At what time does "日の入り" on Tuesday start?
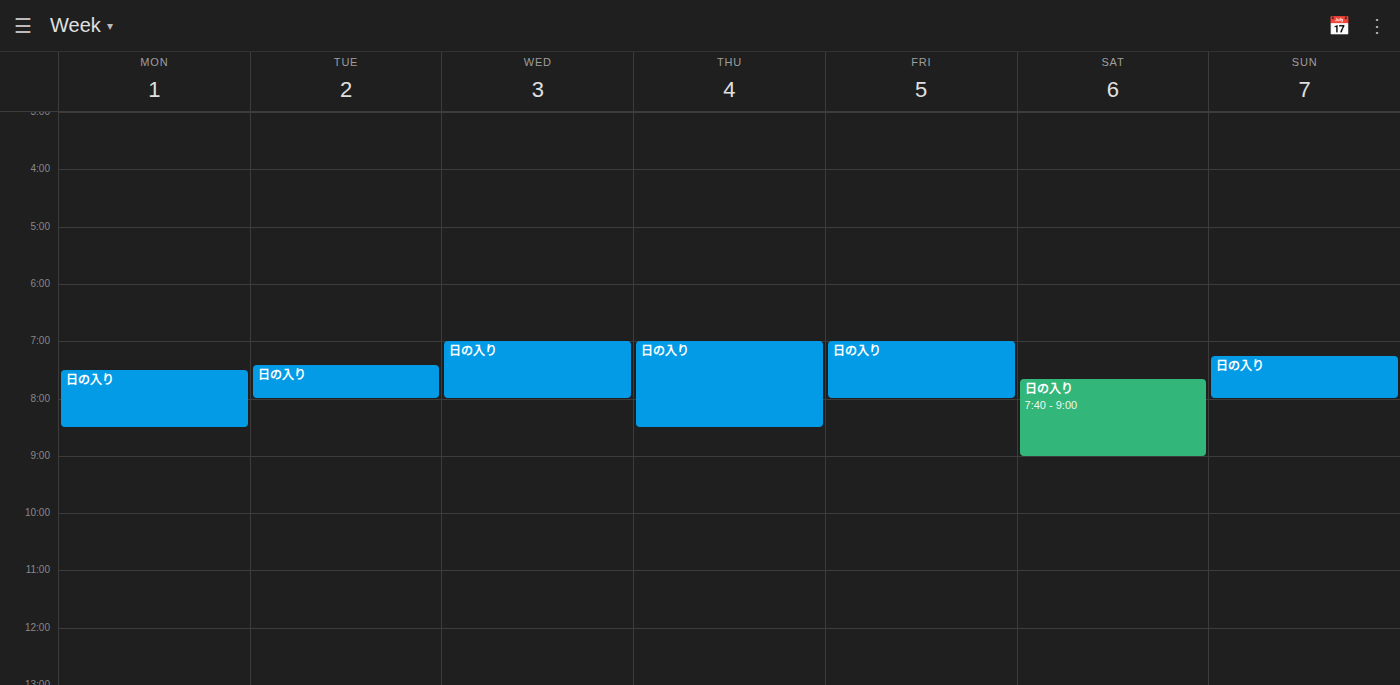
7:25 AM